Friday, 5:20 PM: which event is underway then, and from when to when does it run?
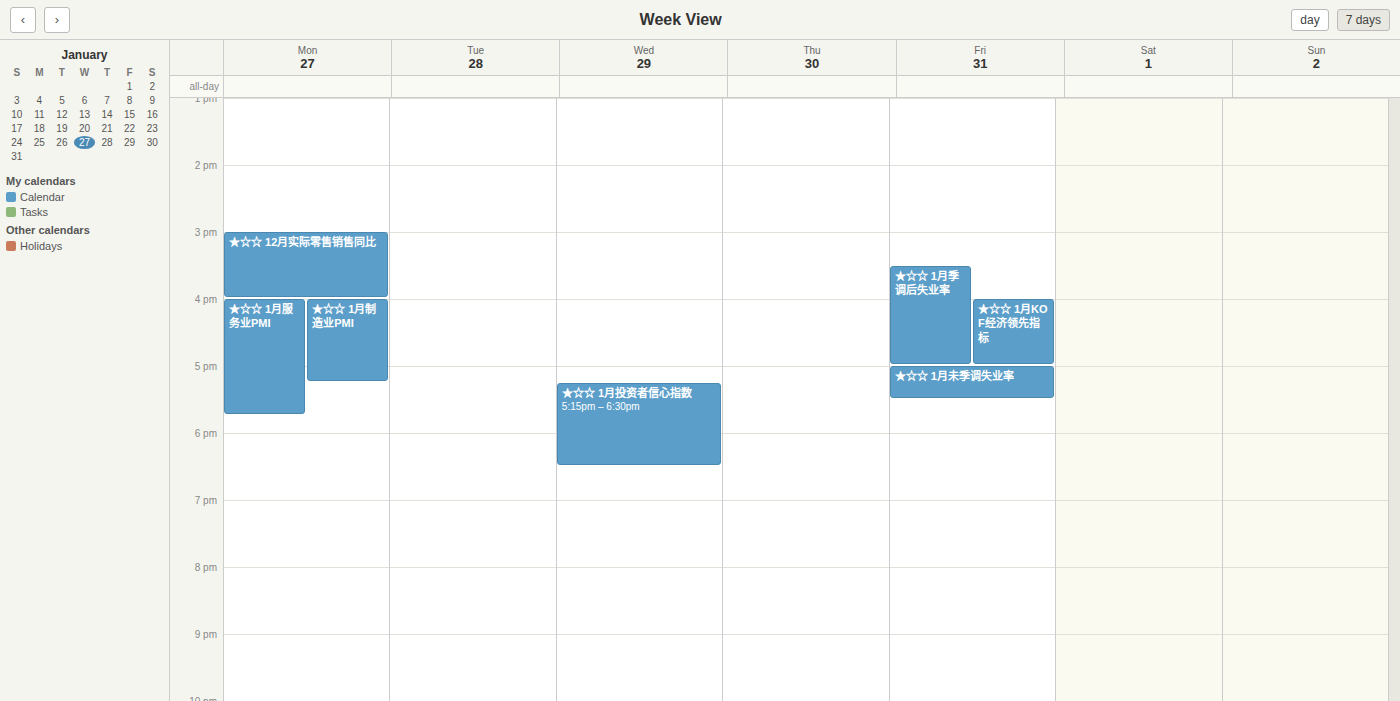
"★☆☆ 1月未季调失业率", 5:00 PM to 5:30 PM